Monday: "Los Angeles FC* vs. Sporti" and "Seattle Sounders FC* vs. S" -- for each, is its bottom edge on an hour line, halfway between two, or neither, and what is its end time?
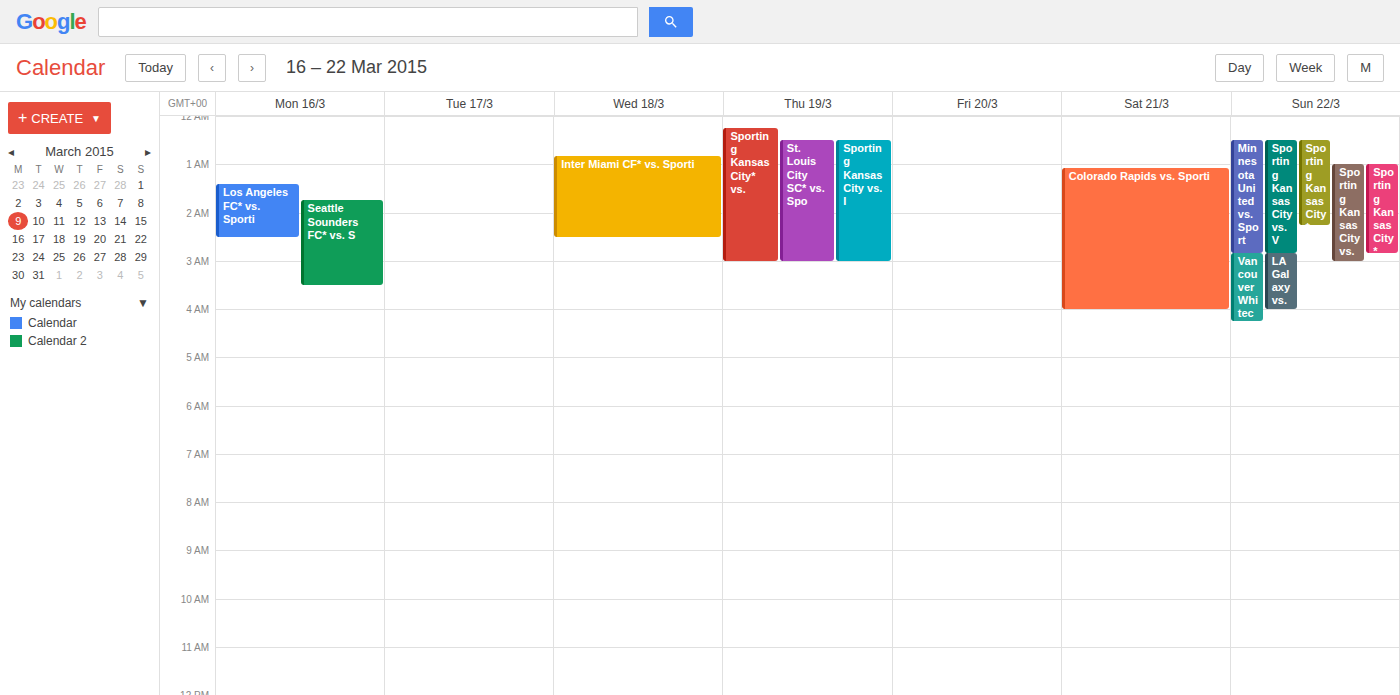
"Los Angeles FC* vs. Sporti": 2:30 AM, halfway between the 2 AM and 3 AM lines. "Seattle Sounders FC* vs. S": 3:30 AM, halfway between the 3 AM and 4 AM lines.